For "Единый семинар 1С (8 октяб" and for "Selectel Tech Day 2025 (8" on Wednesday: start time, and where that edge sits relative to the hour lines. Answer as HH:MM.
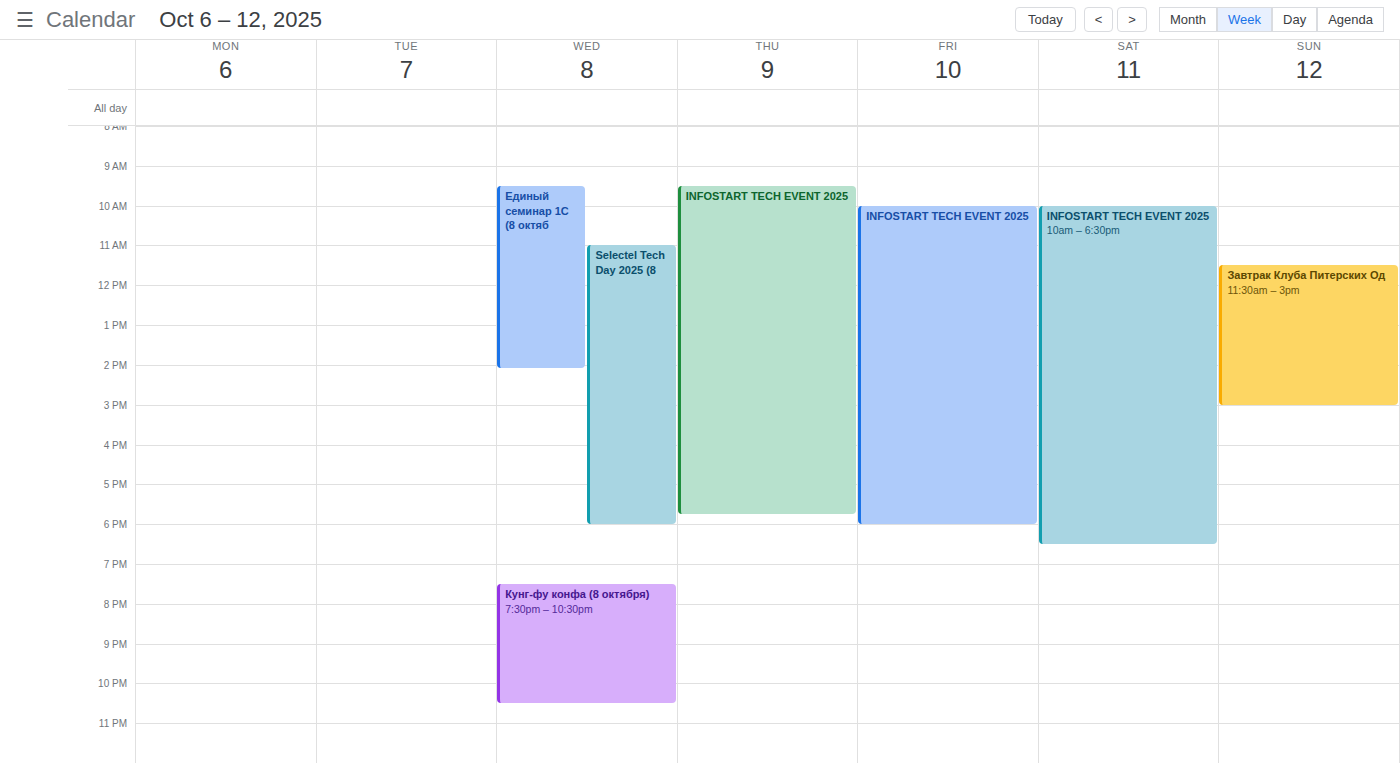
"Единый семинар 1С (8 октяб": 09:30, halfway between the 09:00 and 10:00 lines. "Selectel Tech Day 2025 (8": 11:00, exactly on the 11:00 line.